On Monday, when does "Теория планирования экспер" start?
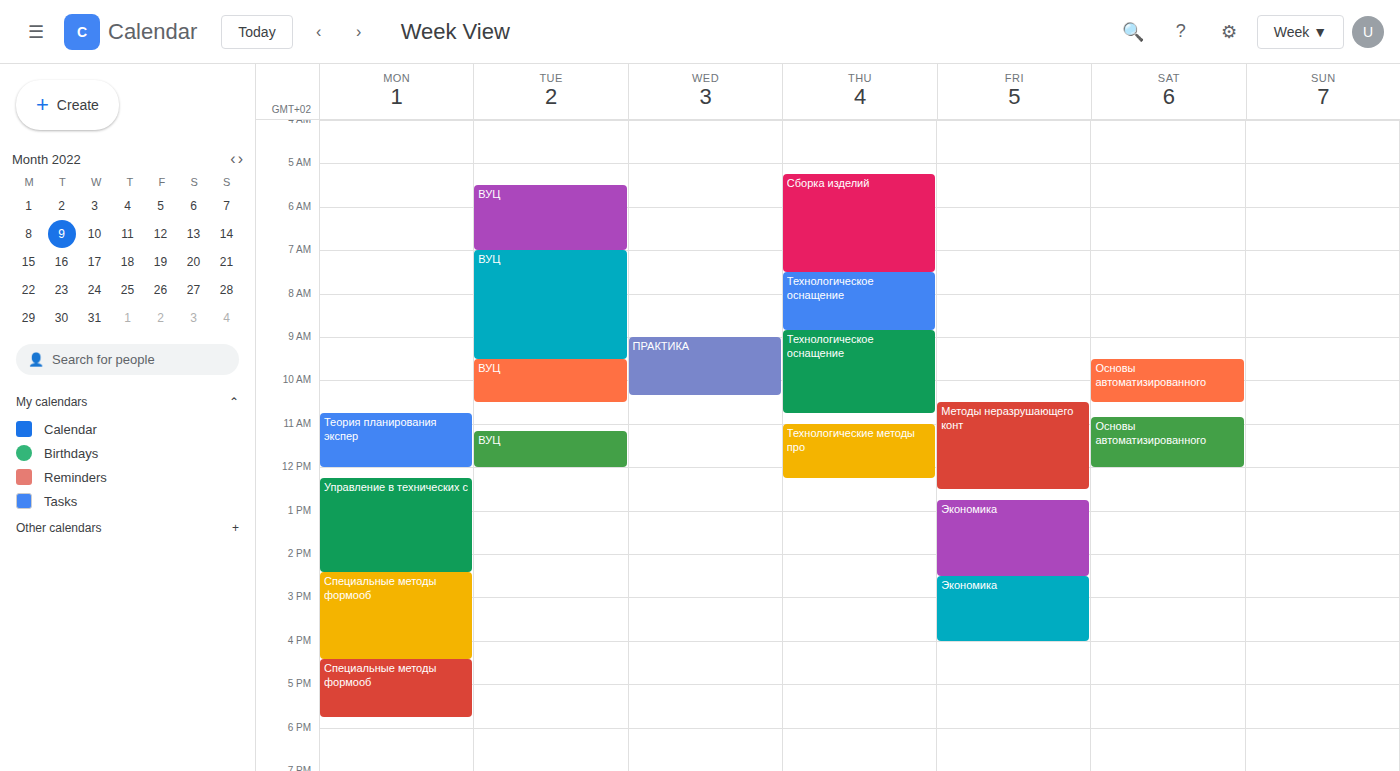
10:45 AM